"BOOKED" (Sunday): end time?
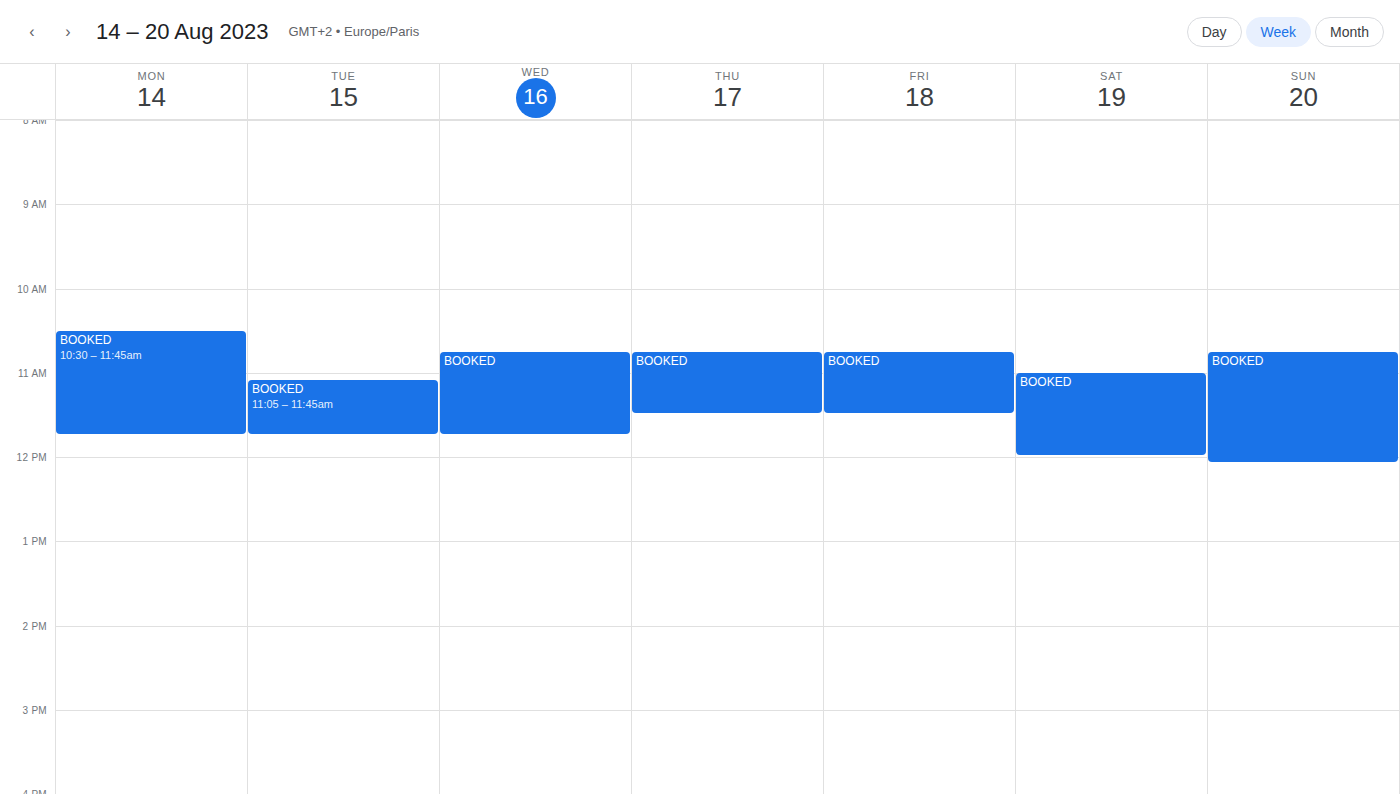
12:05 PM